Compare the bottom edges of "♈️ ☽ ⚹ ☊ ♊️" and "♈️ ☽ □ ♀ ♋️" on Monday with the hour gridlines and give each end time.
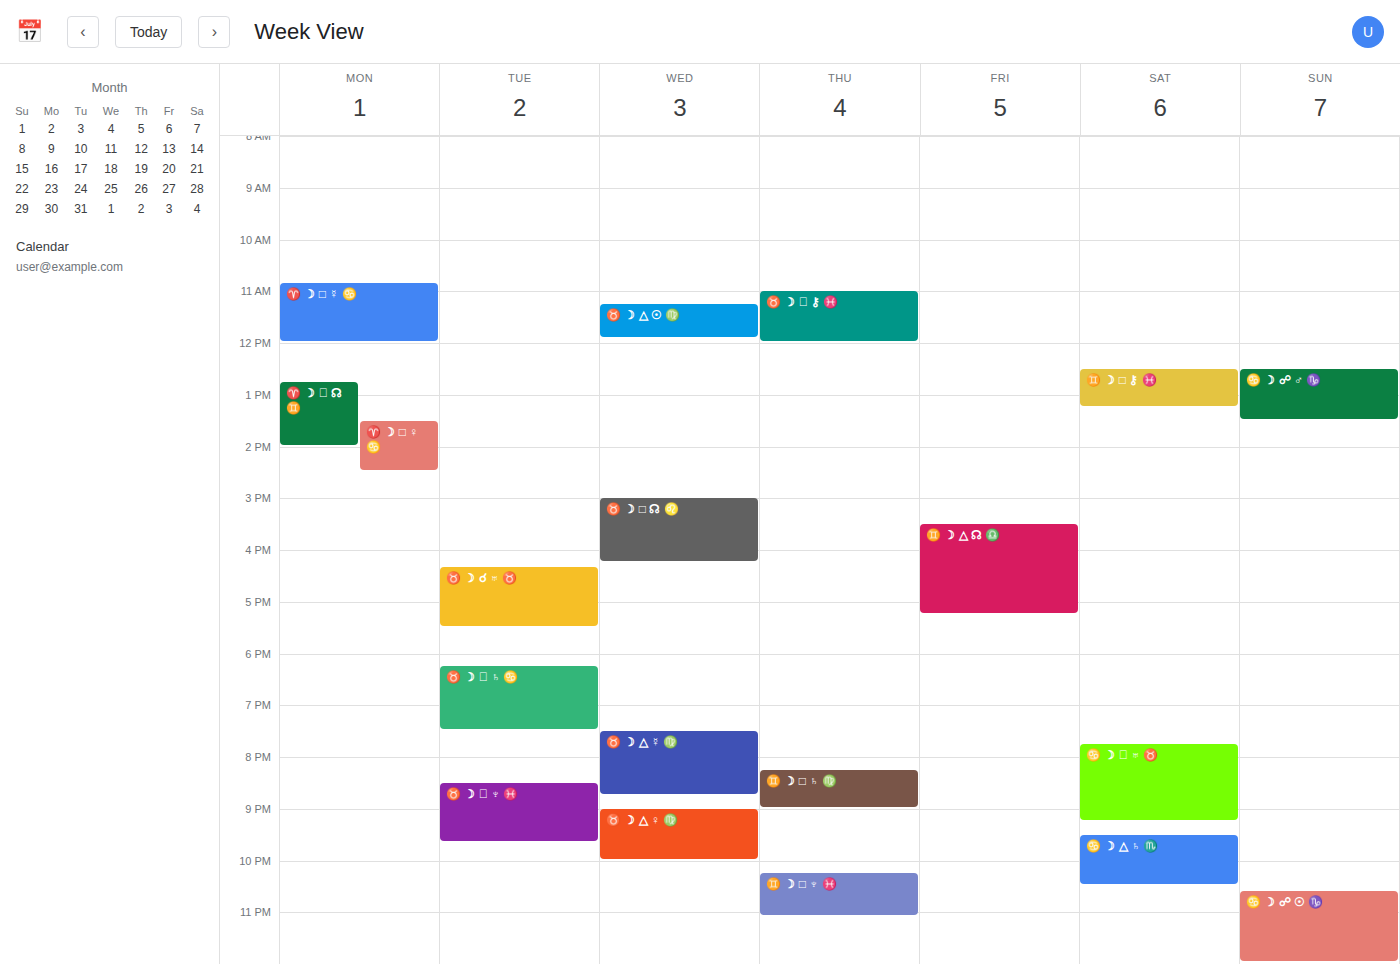
"♈️ ☽ ⚹ ☊ ♊️": 2:00 PM, exactly on the 2 PM line. "♈️ ☽ □ ♀ ♋️": 2:30 PM, halfway between the 2 PM and 3 PM lines.